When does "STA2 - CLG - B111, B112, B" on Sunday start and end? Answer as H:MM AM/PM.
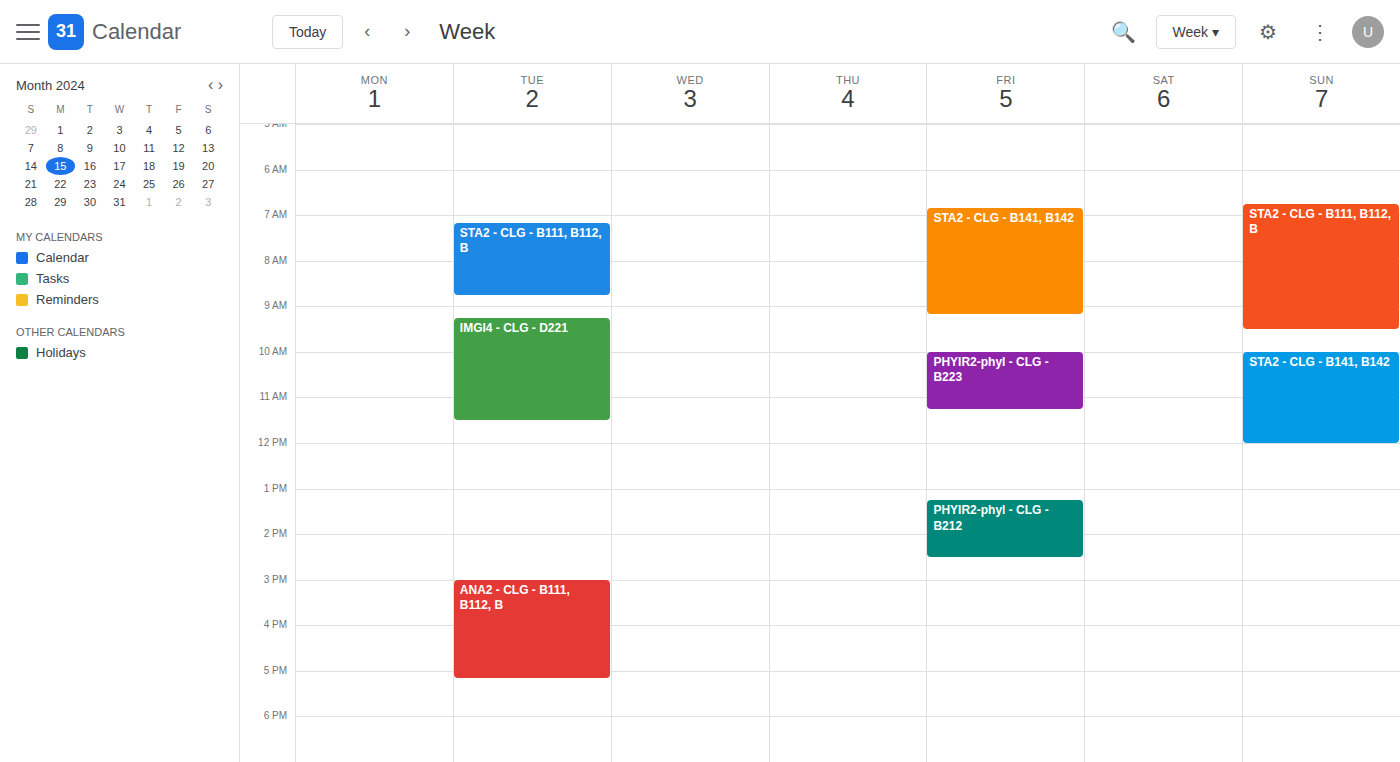
6:45 AM to 9:30 AM